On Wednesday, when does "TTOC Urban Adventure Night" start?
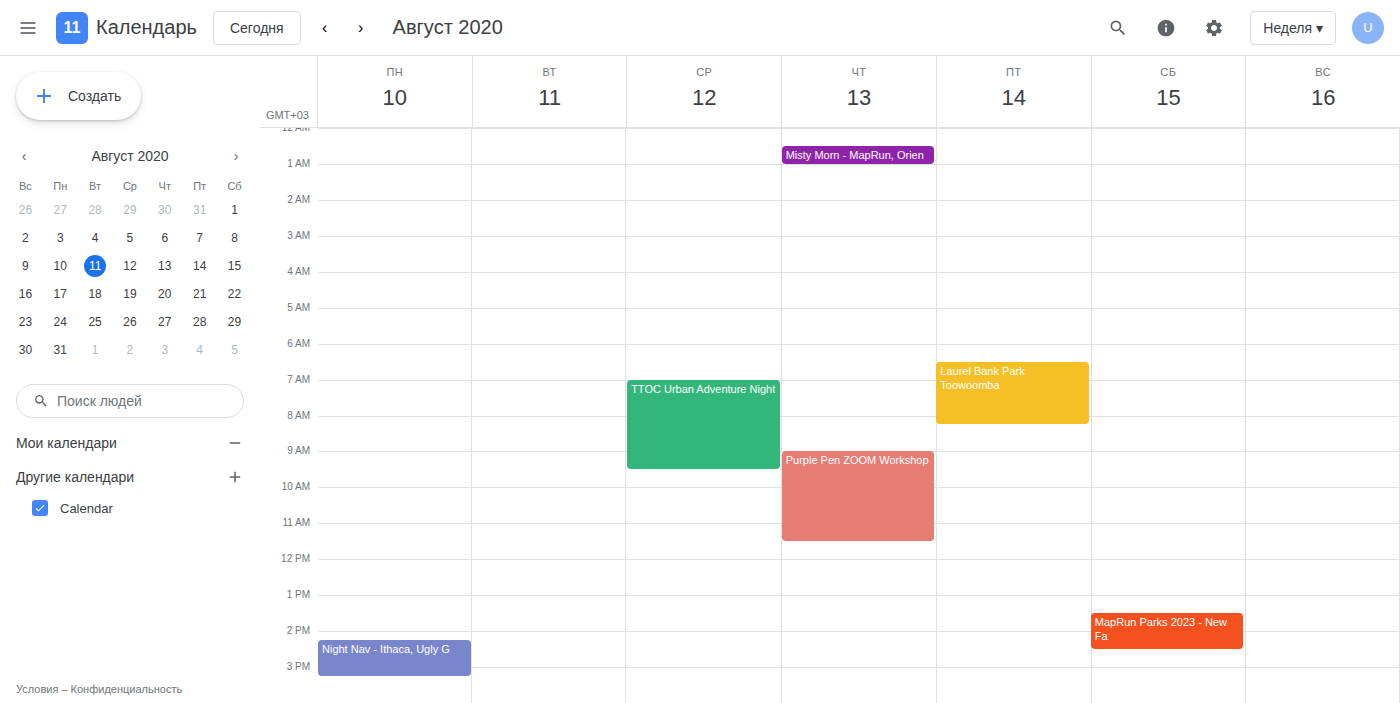
7:00 AM